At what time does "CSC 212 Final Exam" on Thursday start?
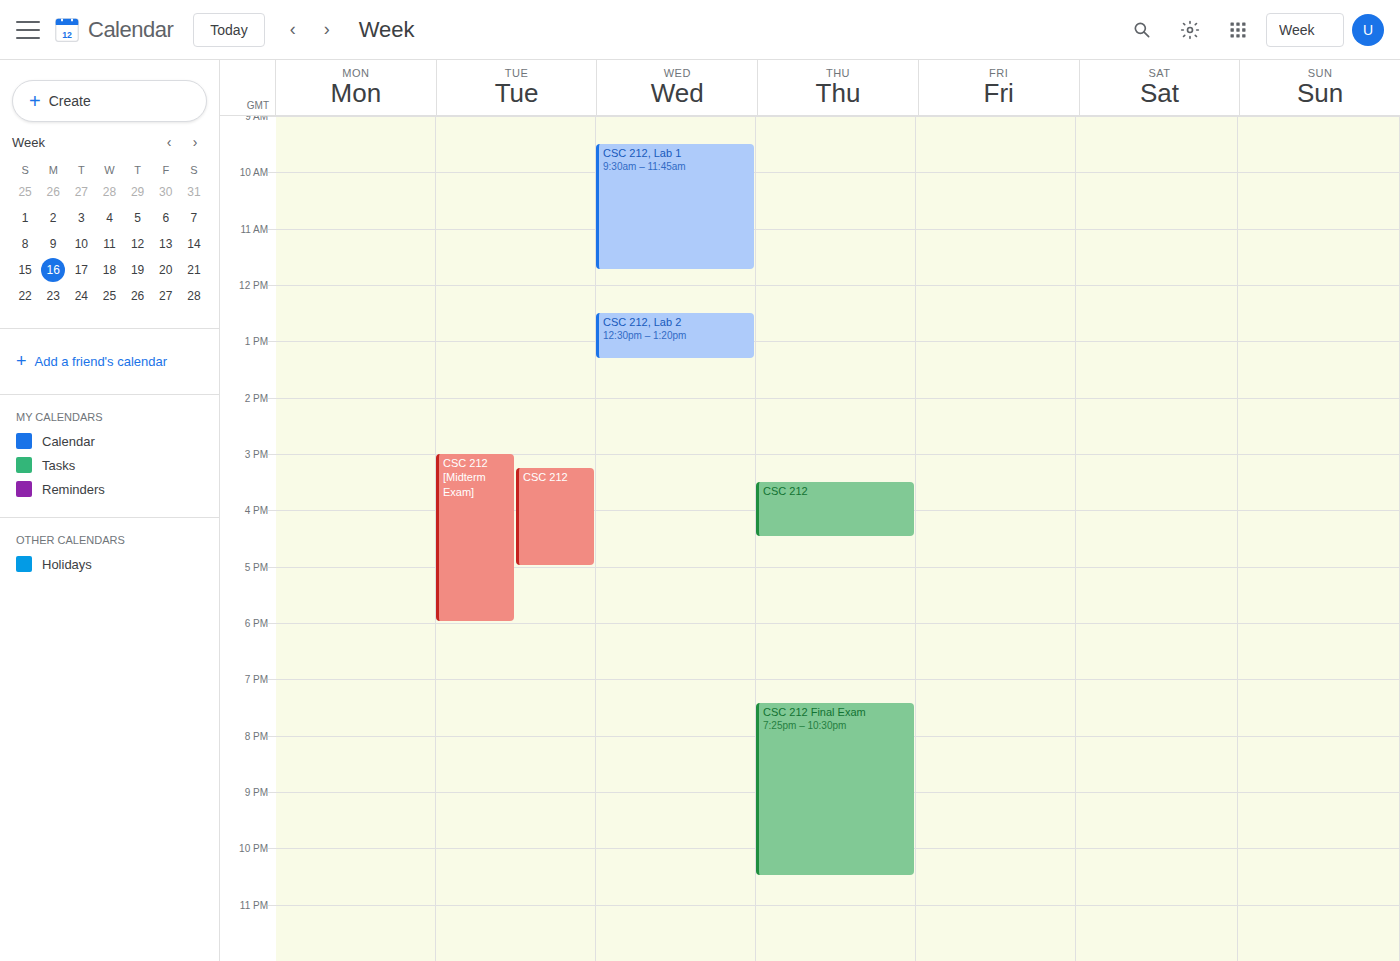
7:25 PM